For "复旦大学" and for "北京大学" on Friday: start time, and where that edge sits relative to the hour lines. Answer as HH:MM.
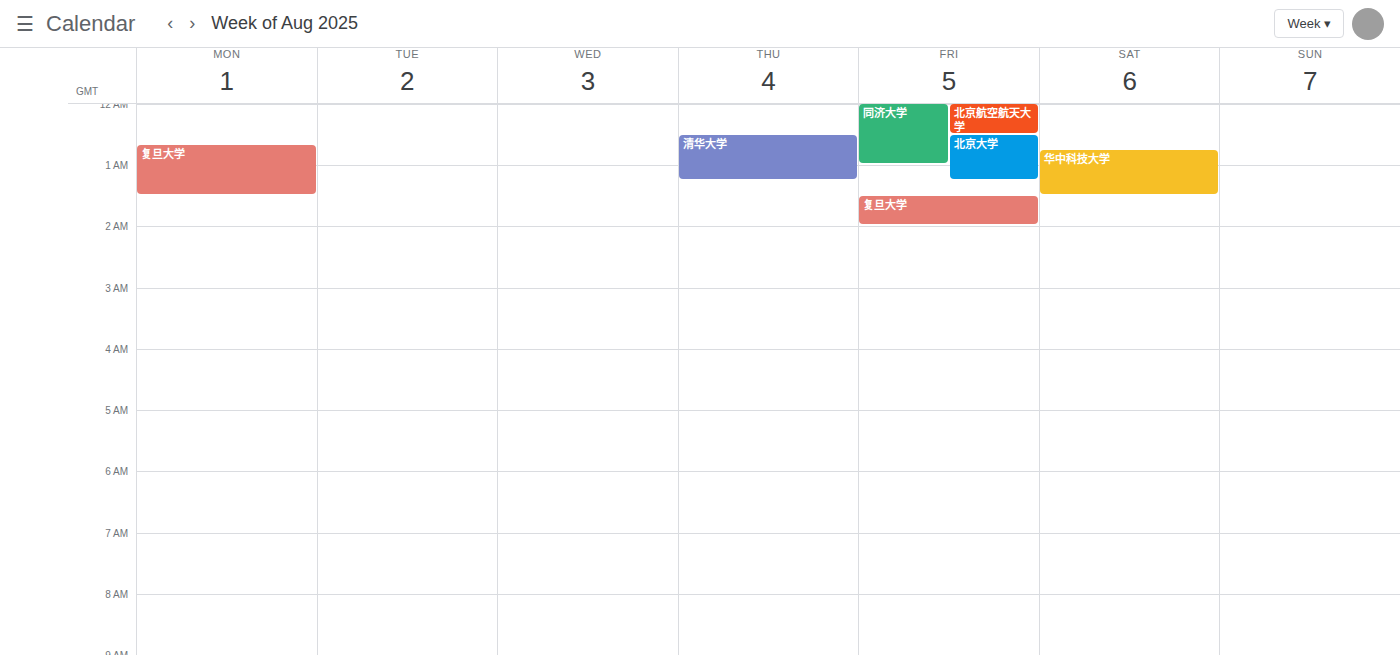
"复旦大学": 01:30, halfway between the 01:00 and 02:00 lines. "北京大学": 00:30, halfway between the 00:00 and 01:00 lines.